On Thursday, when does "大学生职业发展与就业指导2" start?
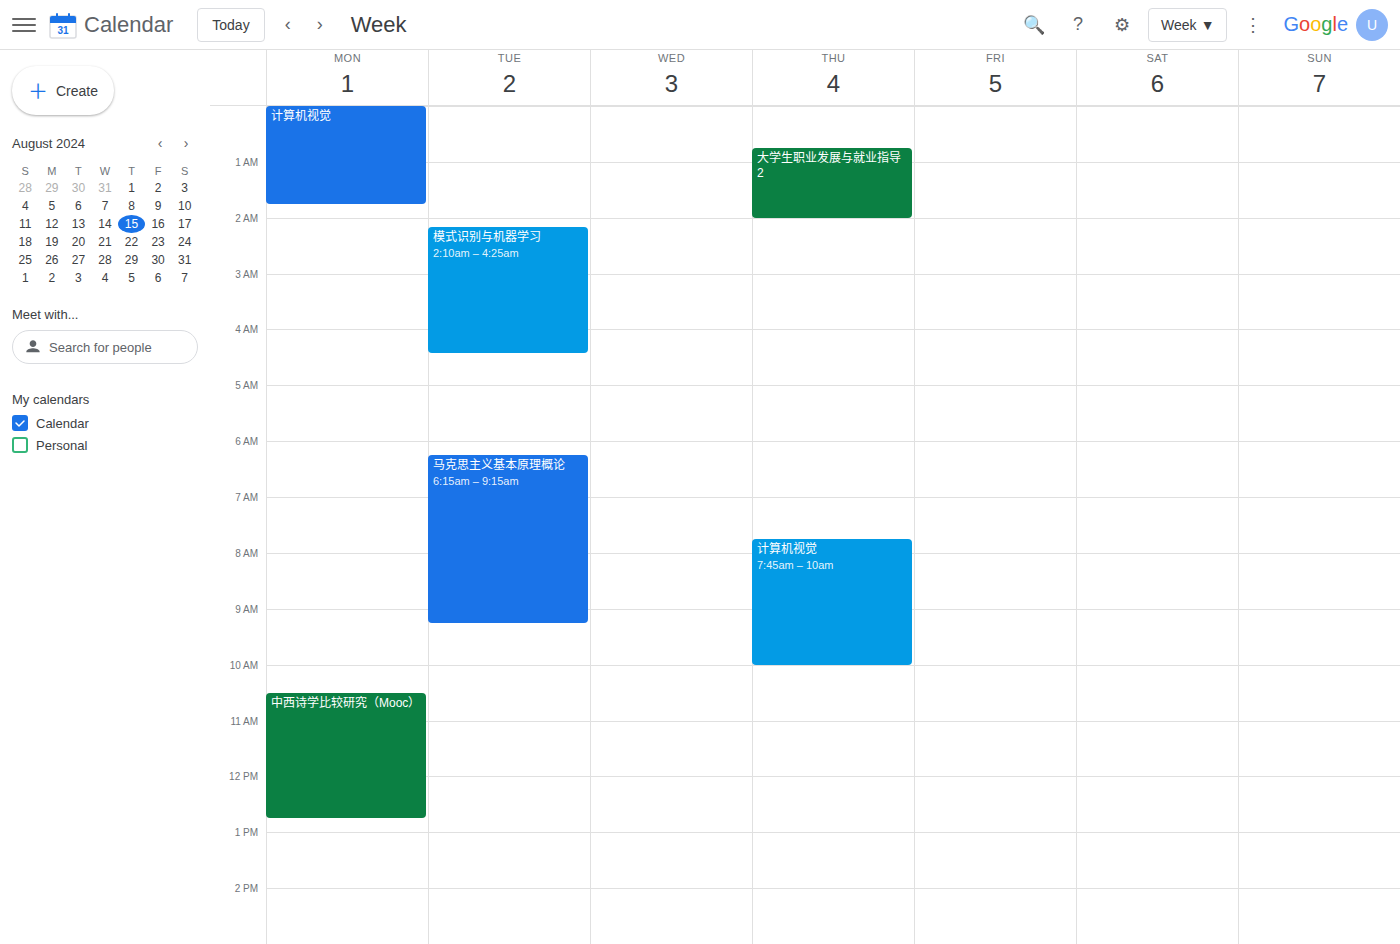
12:45 AM